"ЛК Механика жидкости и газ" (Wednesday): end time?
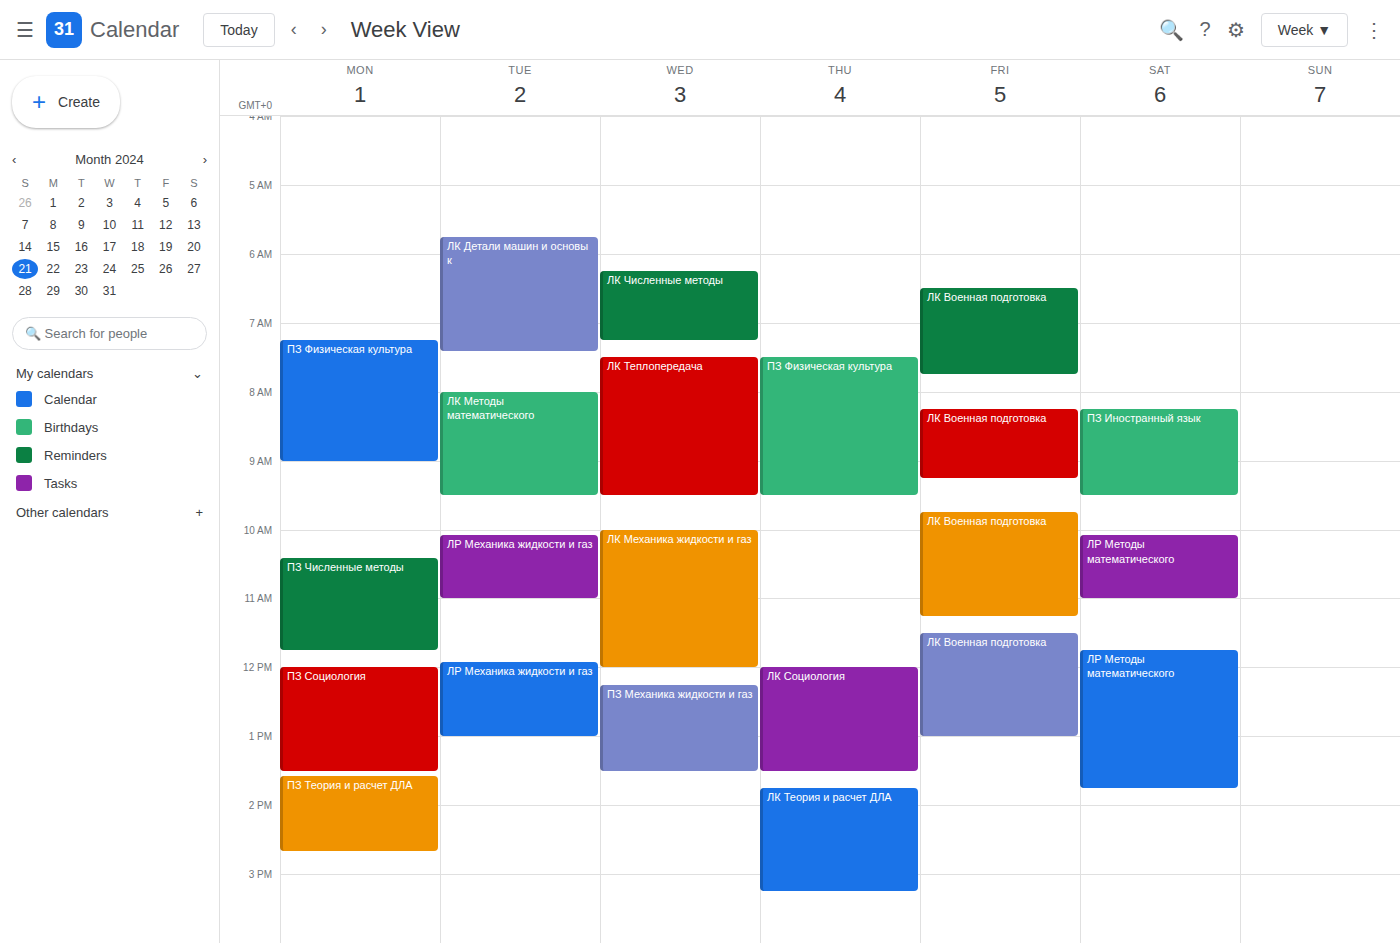
12:00